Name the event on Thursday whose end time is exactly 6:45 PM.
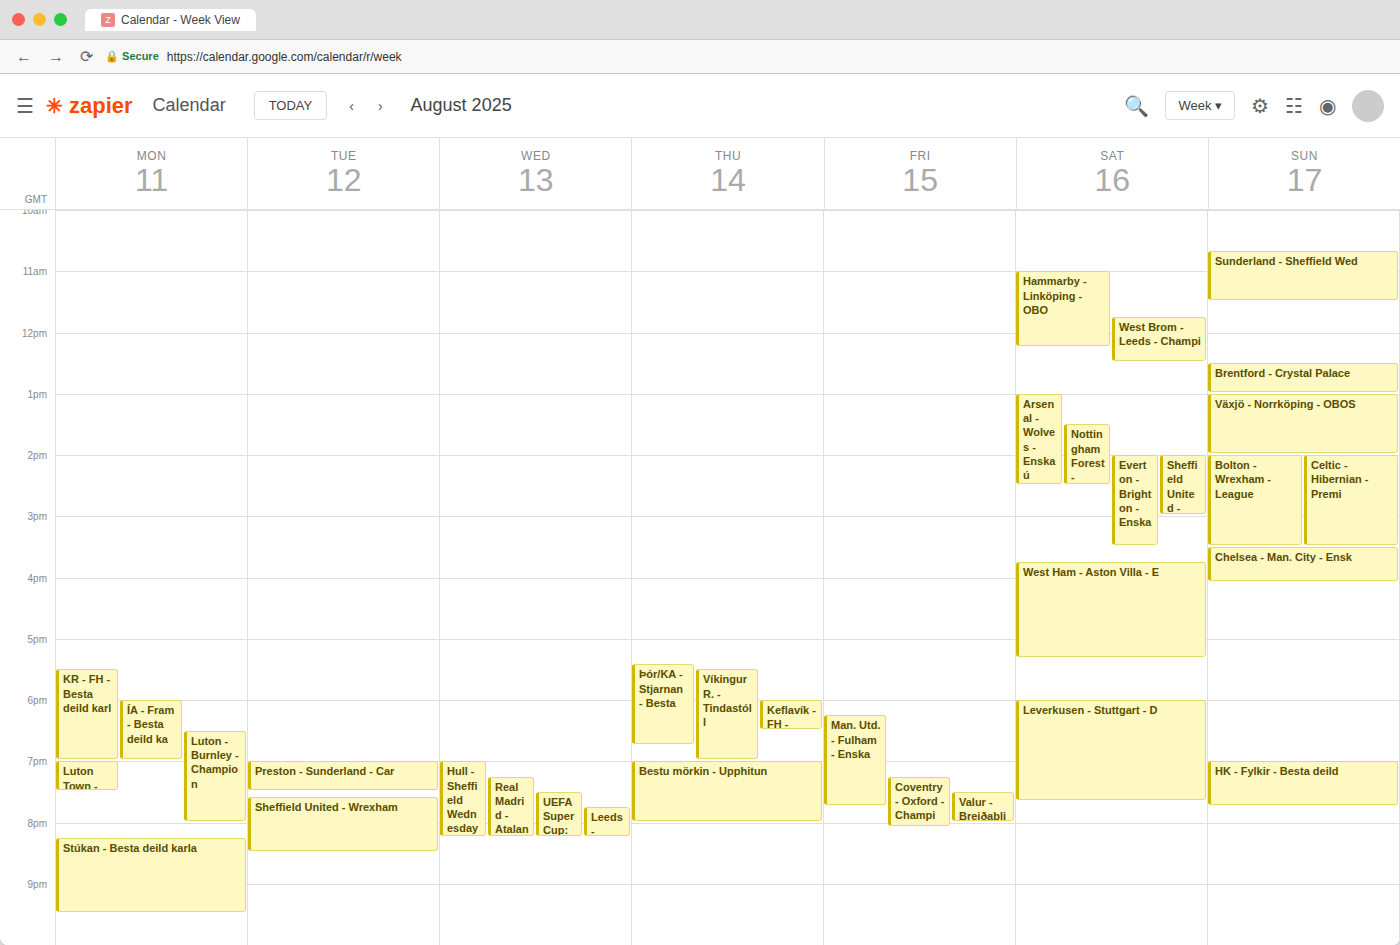
"Þór/KA - Stjarnan - Besta"